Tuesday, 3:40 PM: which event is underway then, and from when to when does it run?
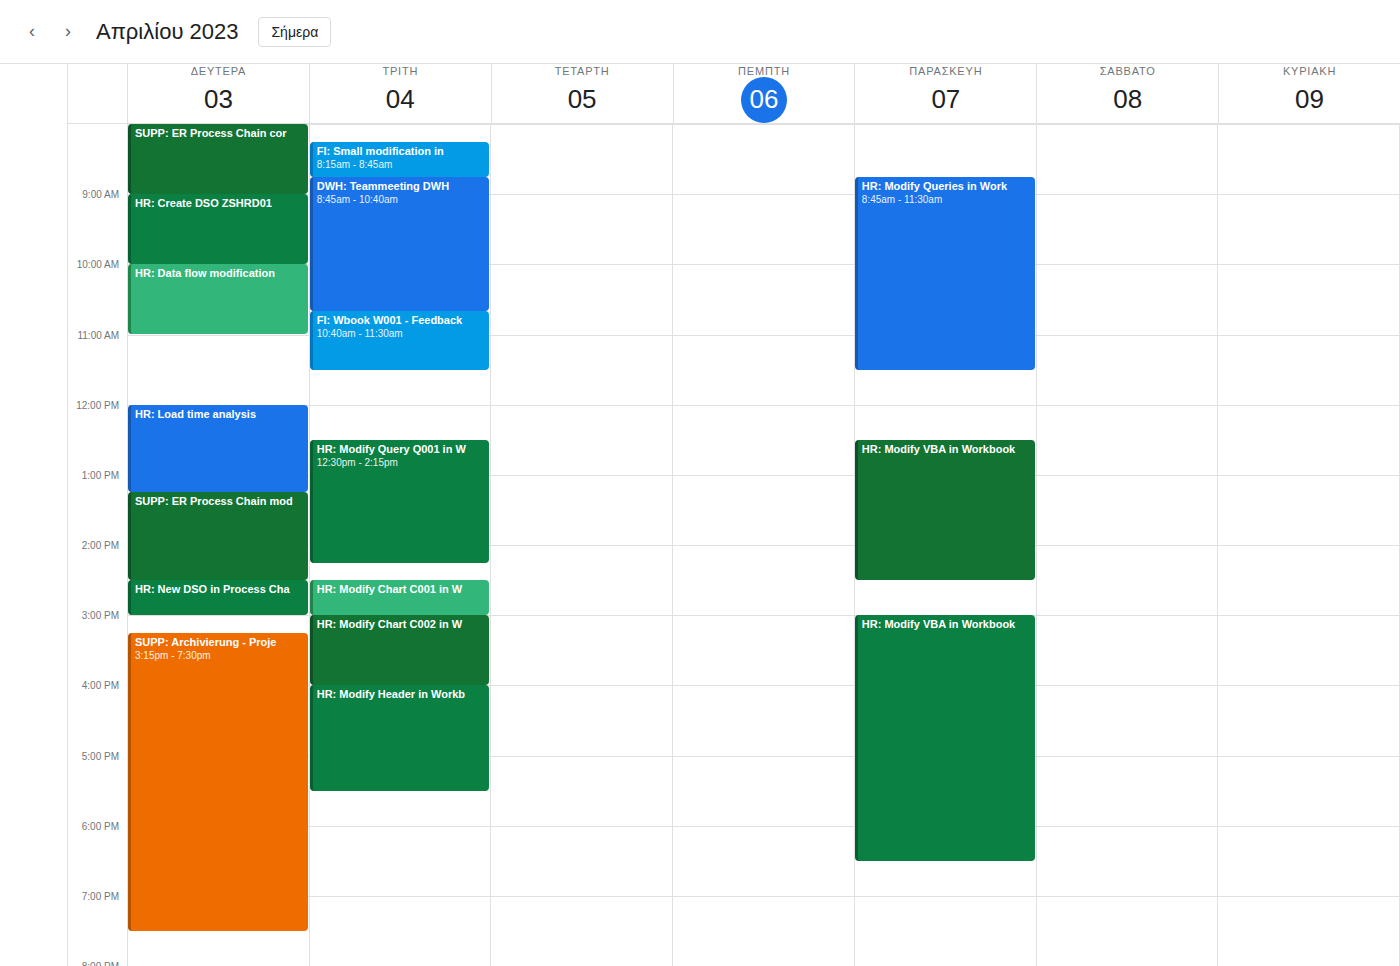
"HR: Modify Chart C002 in W", 3:00 PM to 4:00 PM